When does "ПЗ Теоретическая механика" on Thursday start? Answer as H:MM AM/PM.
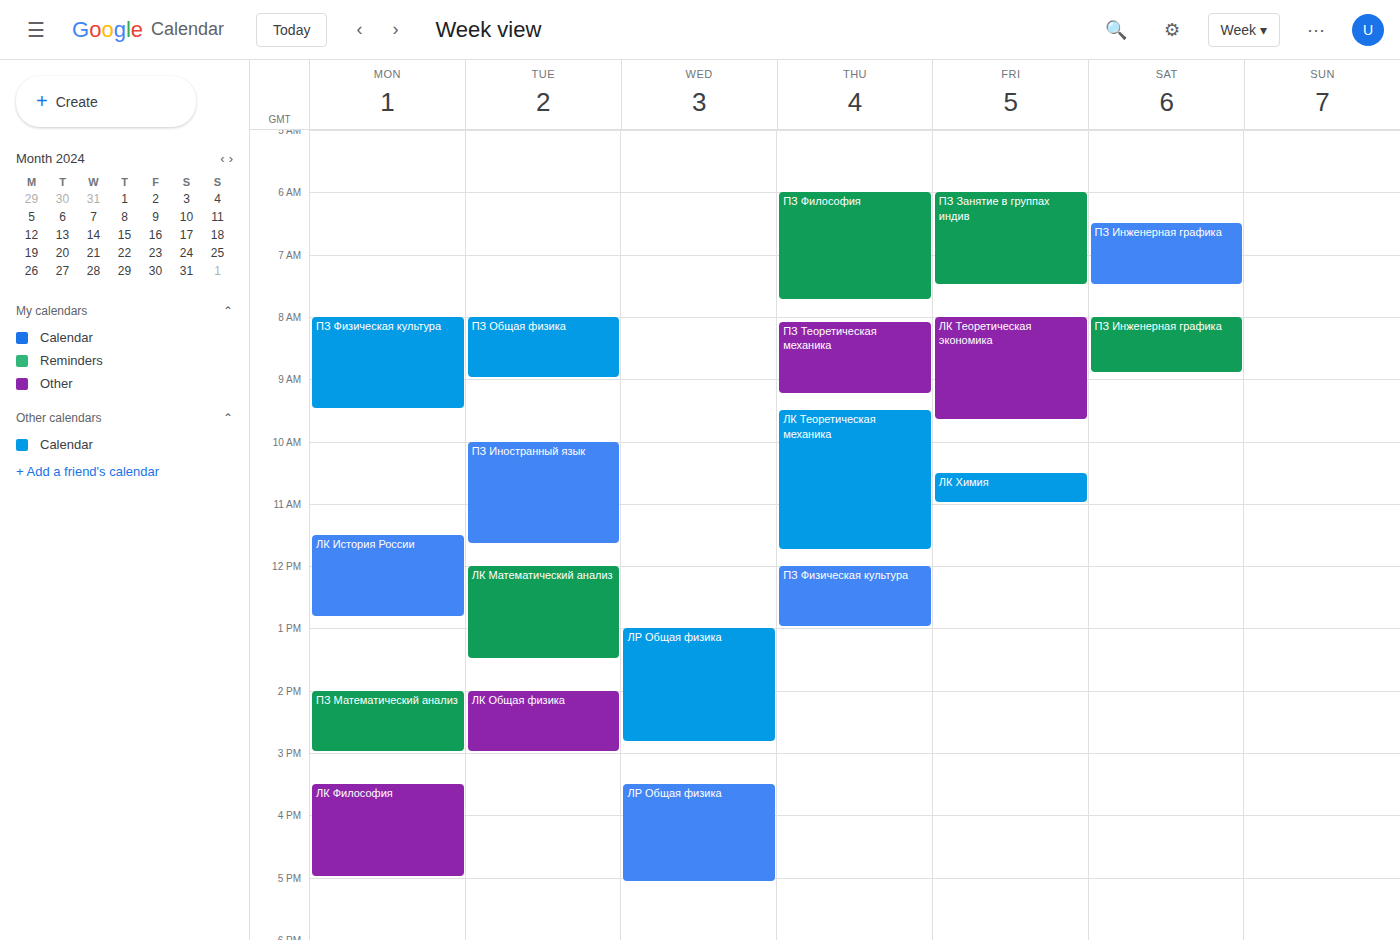
8:05 AM